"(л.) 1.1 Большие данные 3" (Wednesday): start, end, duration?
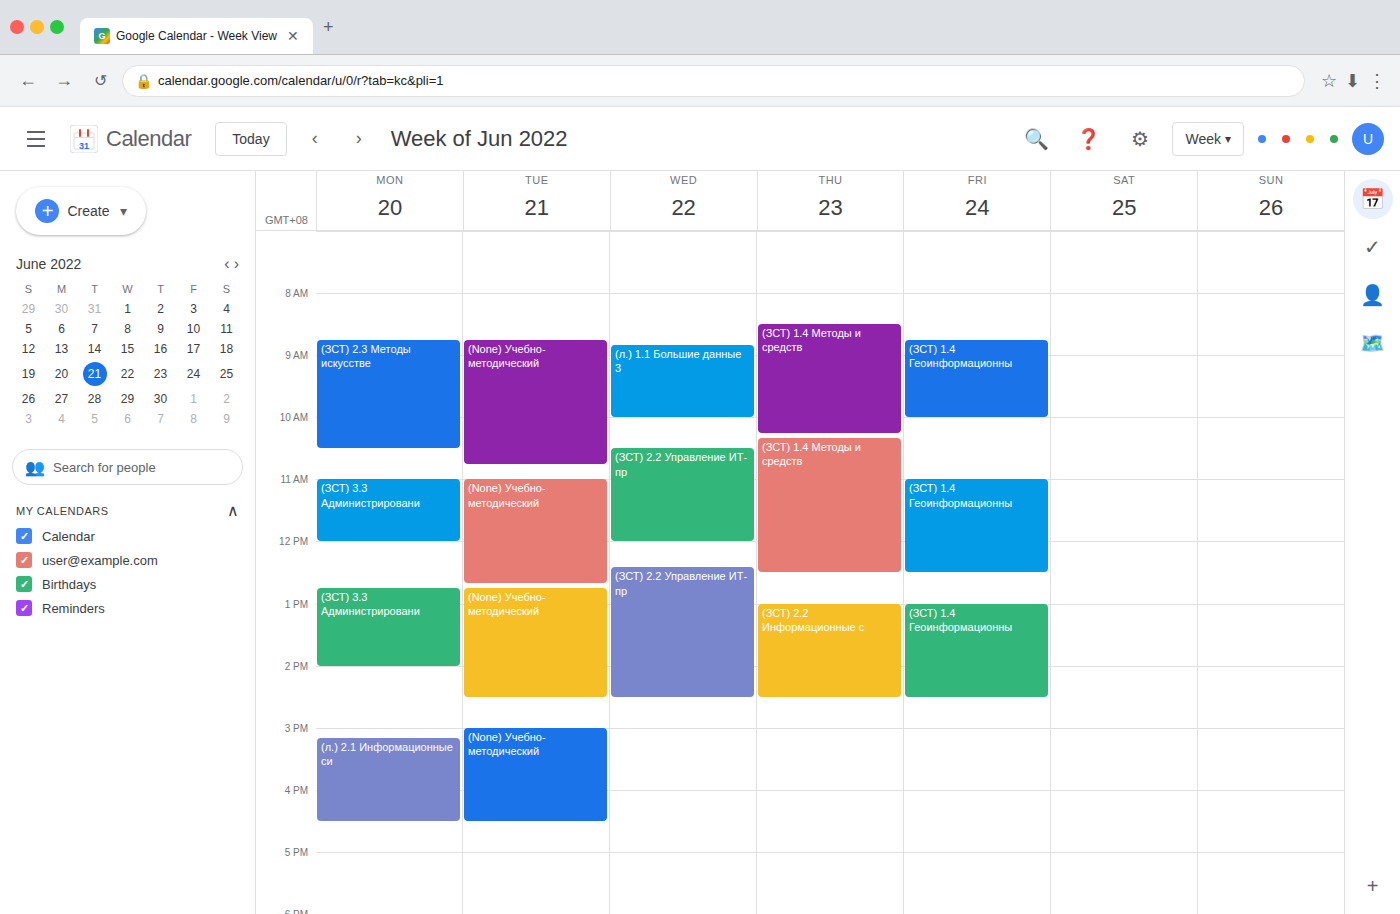
8:50 AM to 10:00 AM, 1 hour 10 minutes